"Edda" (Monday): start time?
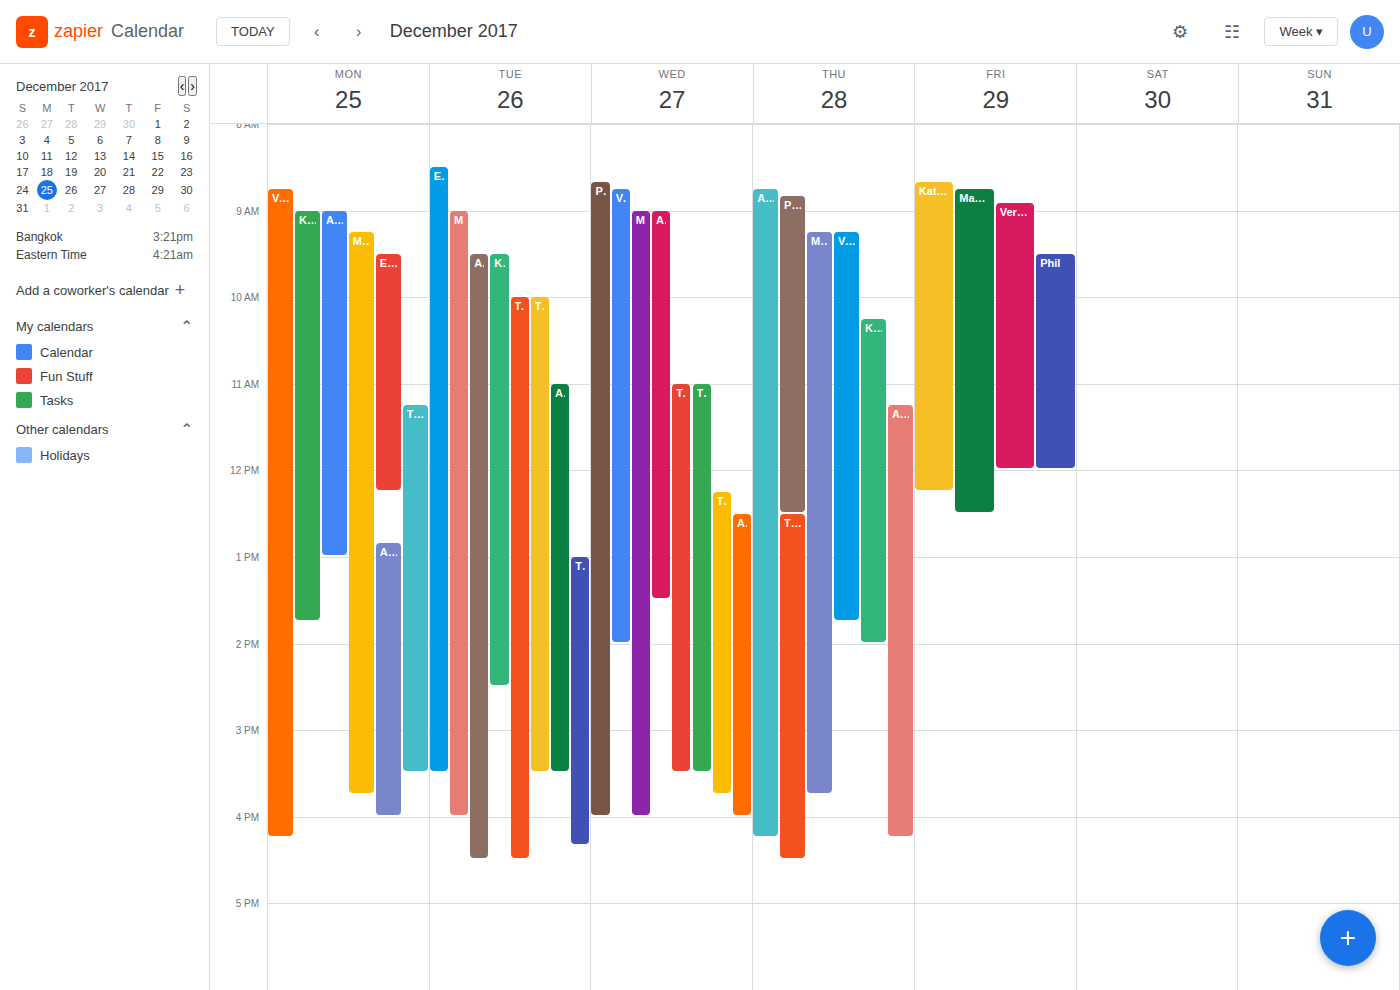
9:30 AM